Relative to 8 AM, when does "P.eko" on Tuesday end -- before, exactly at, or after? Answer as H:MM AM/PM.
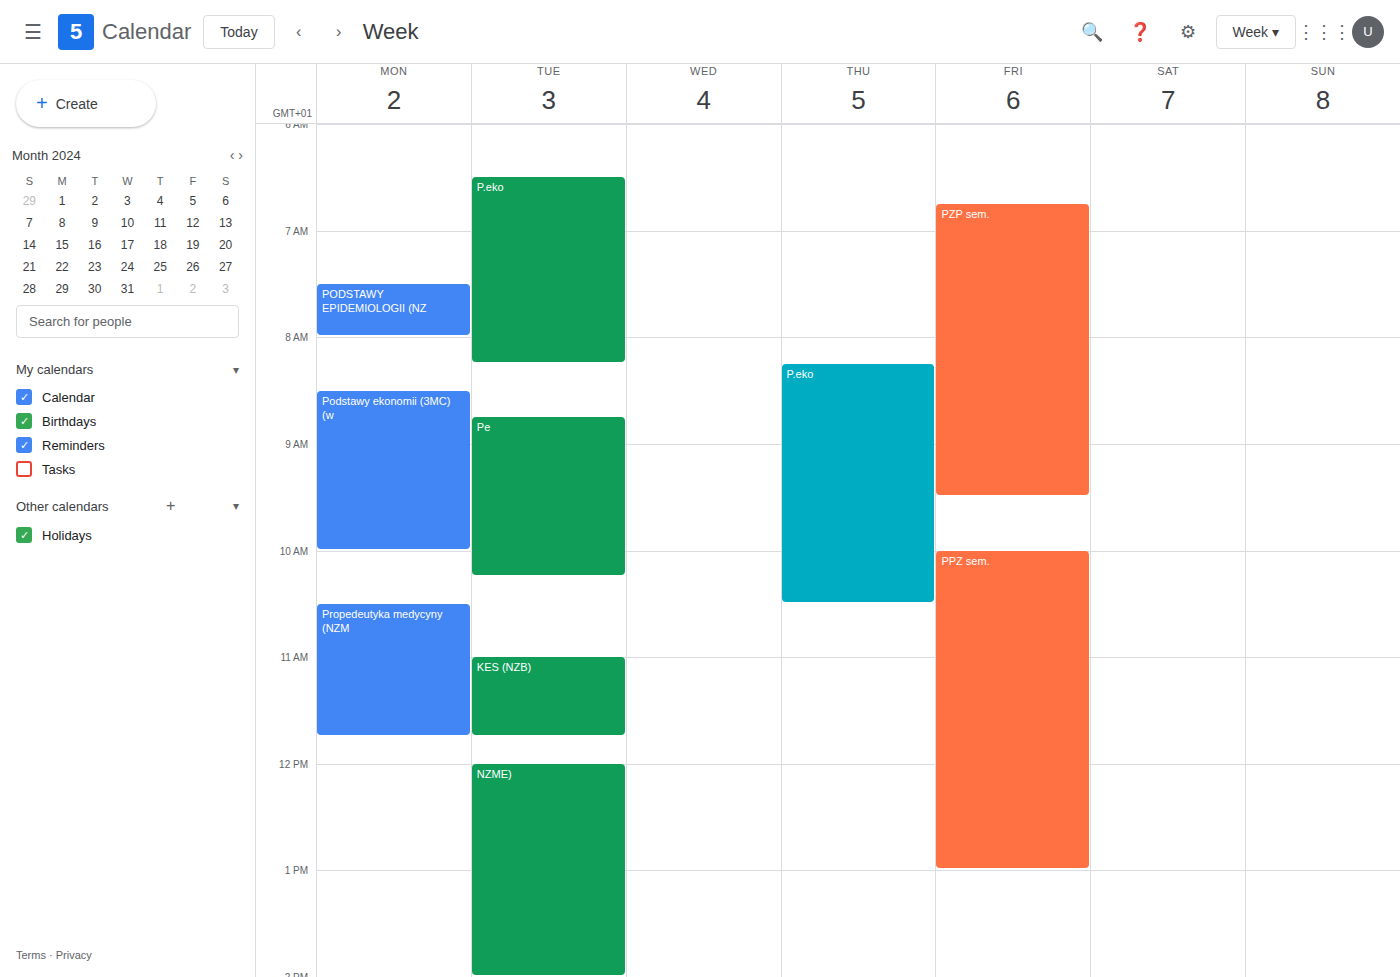
8:15 AM -- after 8 AM, 15 minutes below the 8 AM line.